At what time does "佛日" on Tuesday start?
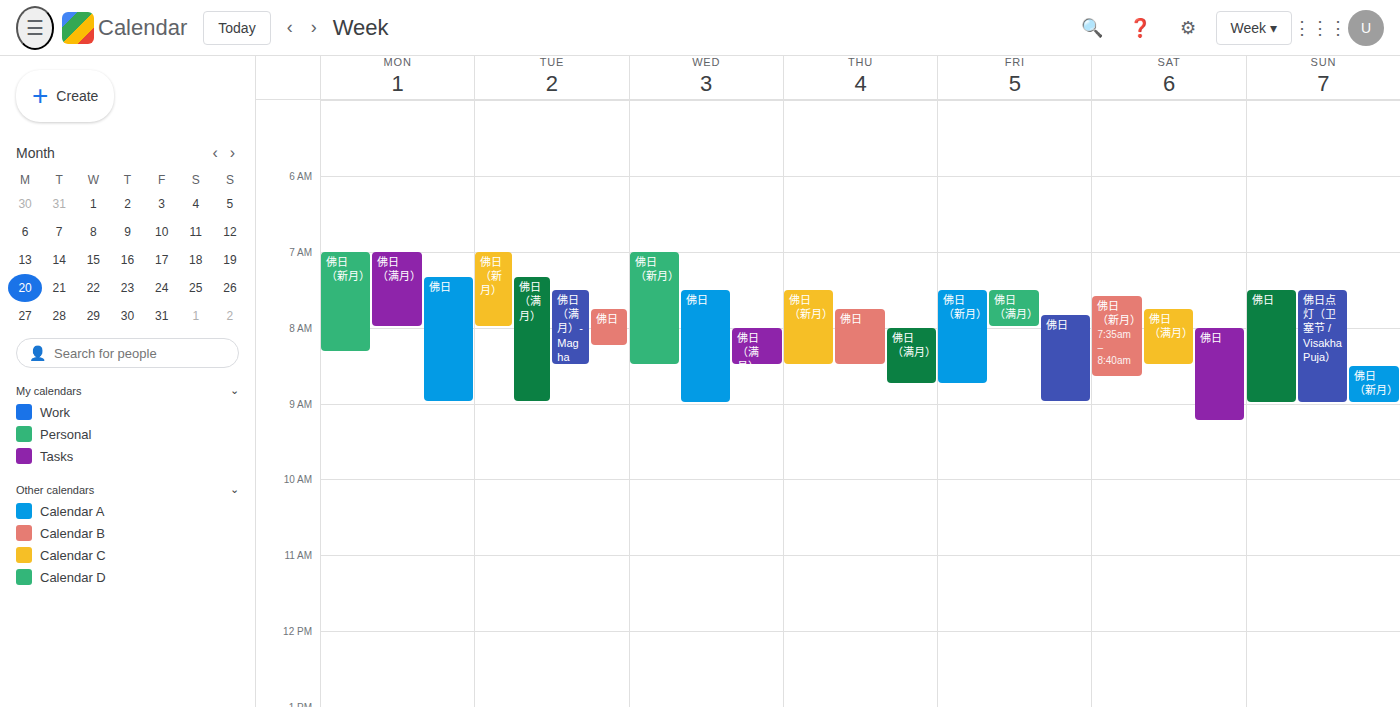
7:45 AM